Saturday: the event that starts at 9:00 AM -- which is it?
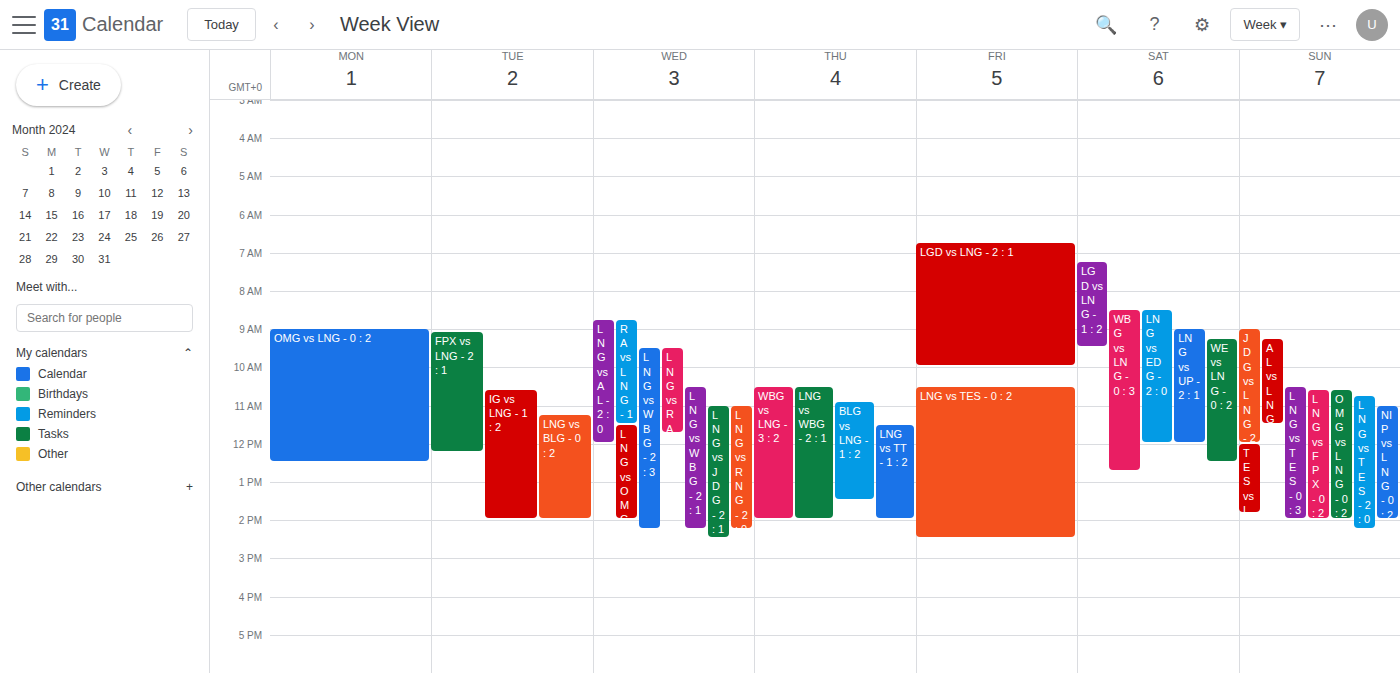
"LNG vs UP - 2 : 1"